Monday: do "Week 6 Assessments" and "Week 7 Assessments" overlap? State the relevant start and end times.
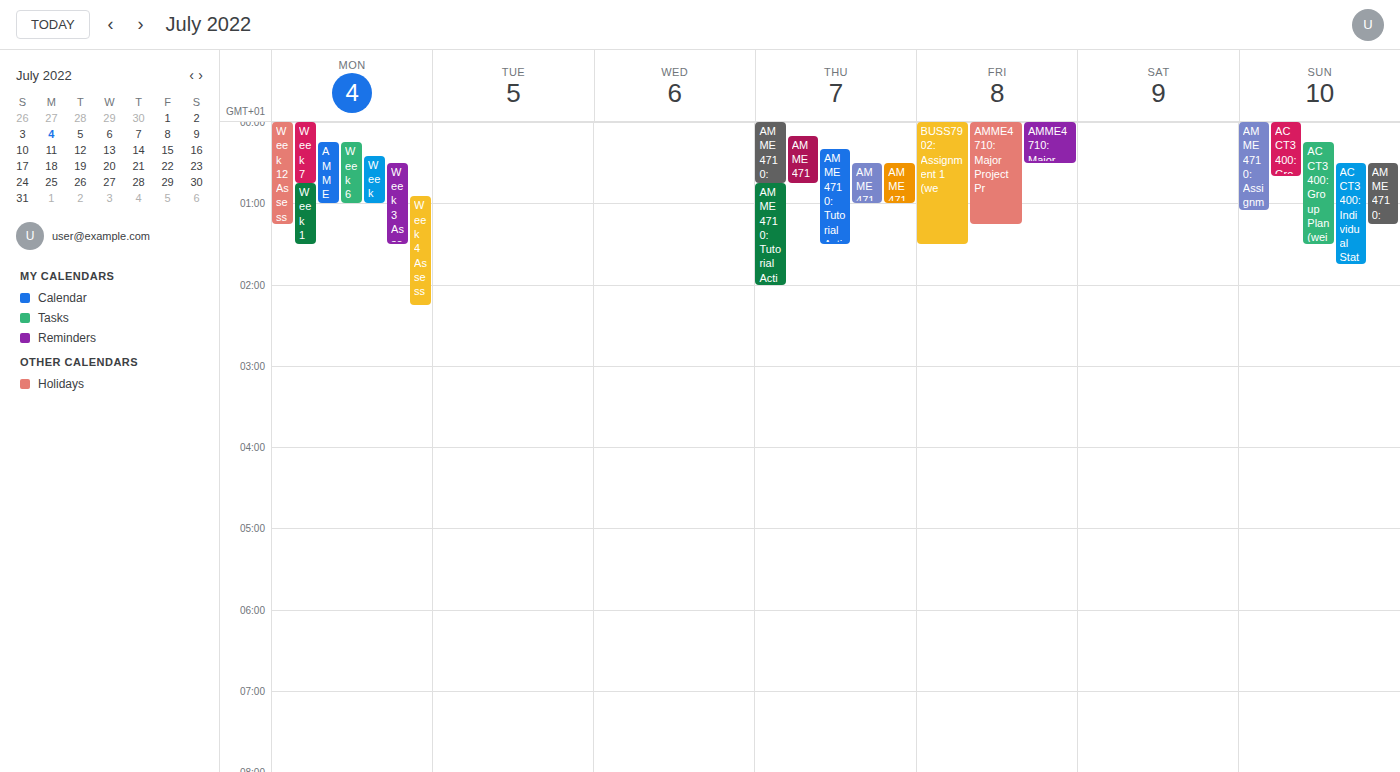
"Week 6 Assessments" starts at 12:15 AM, before "Week 7 Assessments" ends at 12:45 AM -- they overlap.